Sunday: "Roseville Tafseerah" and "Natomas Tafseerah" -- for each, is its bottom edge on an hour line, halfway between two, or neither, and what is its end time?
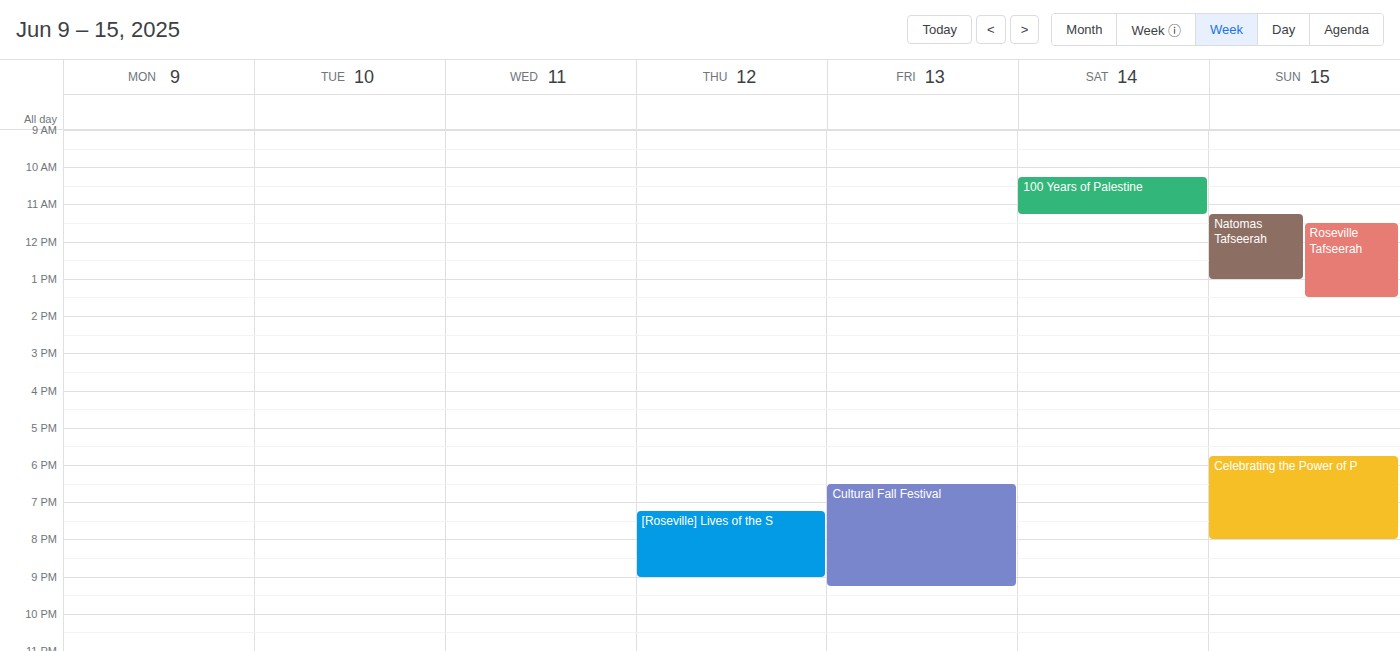
"Roseville Tafseerah": 13:30, halfway between the 13:00 and 14:00 lines. "Natomas Tafseerah": 13:00, exactly on the 13:00 line.